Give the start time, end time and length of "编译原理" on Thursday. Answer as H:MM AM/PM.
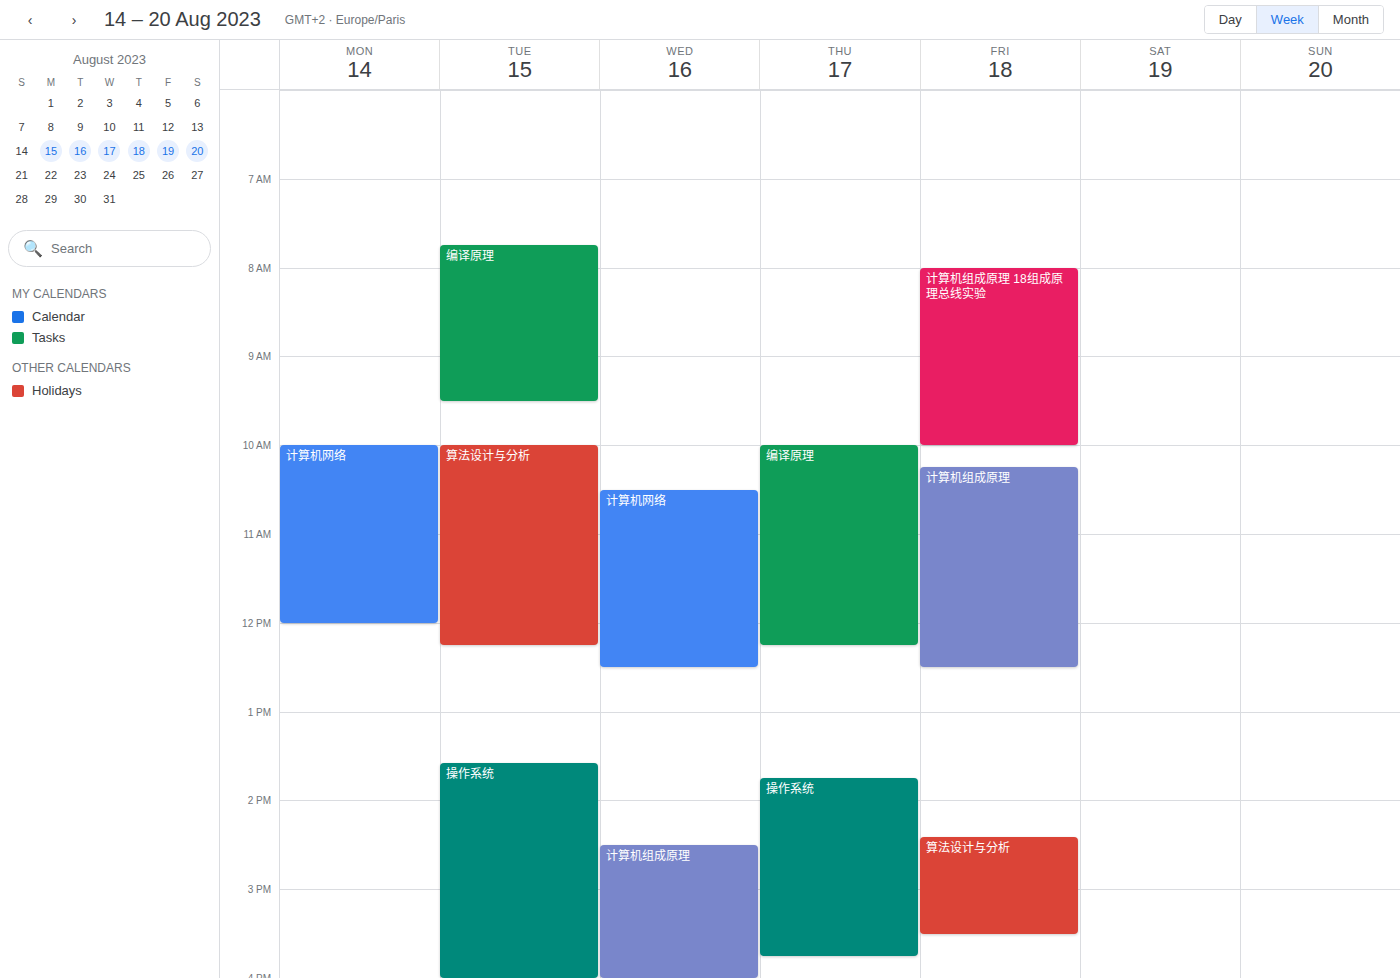
10:00 AM to 12:15 PM, 2 hours 15 minutes